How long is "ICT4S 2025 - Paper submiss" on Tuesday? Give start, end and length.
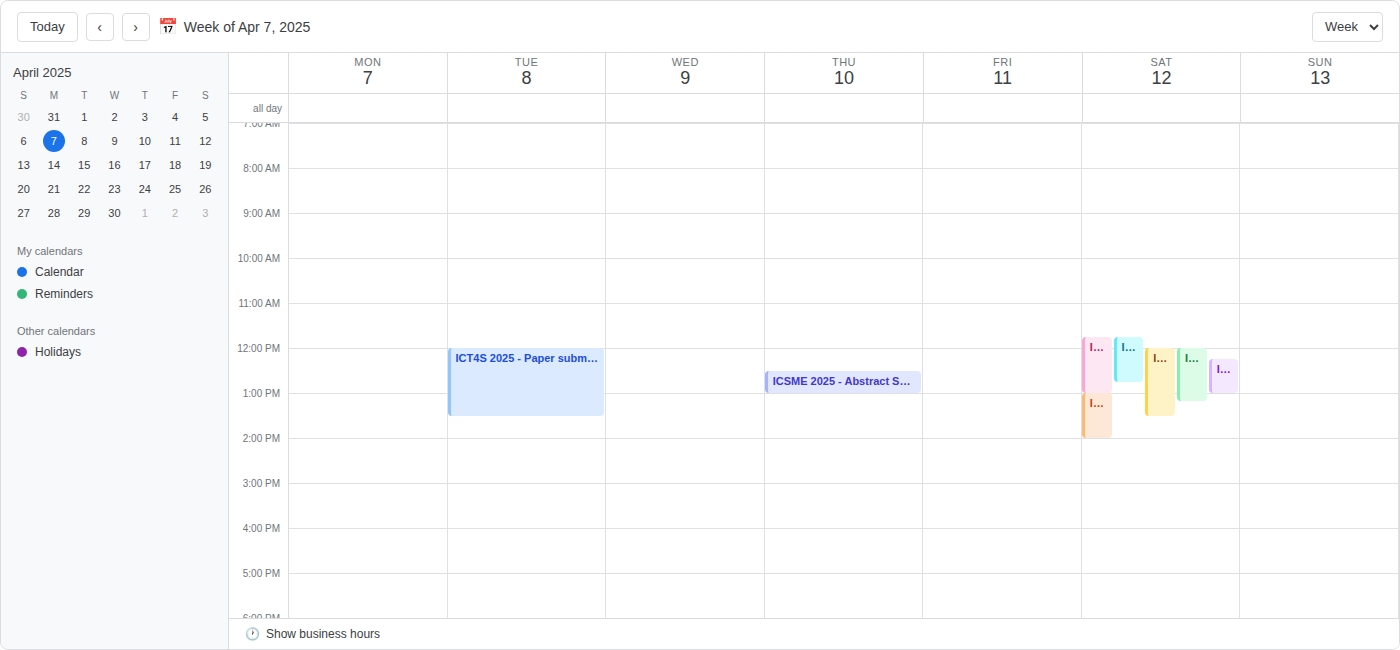
12:00 PM to 1:30 PM, 1 hour 30 minutes